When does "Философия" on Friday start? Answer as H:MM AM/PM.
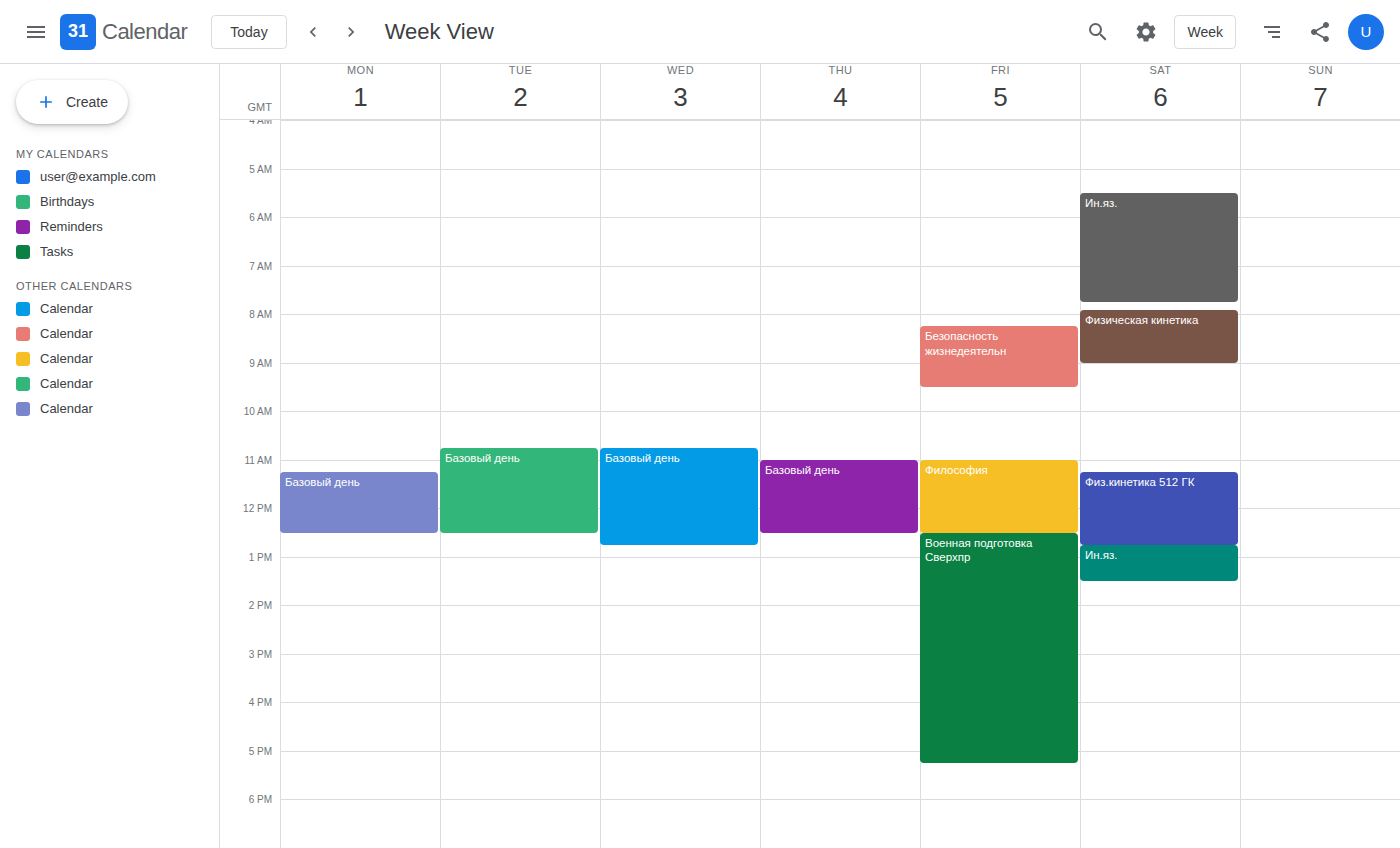
11:00 AM